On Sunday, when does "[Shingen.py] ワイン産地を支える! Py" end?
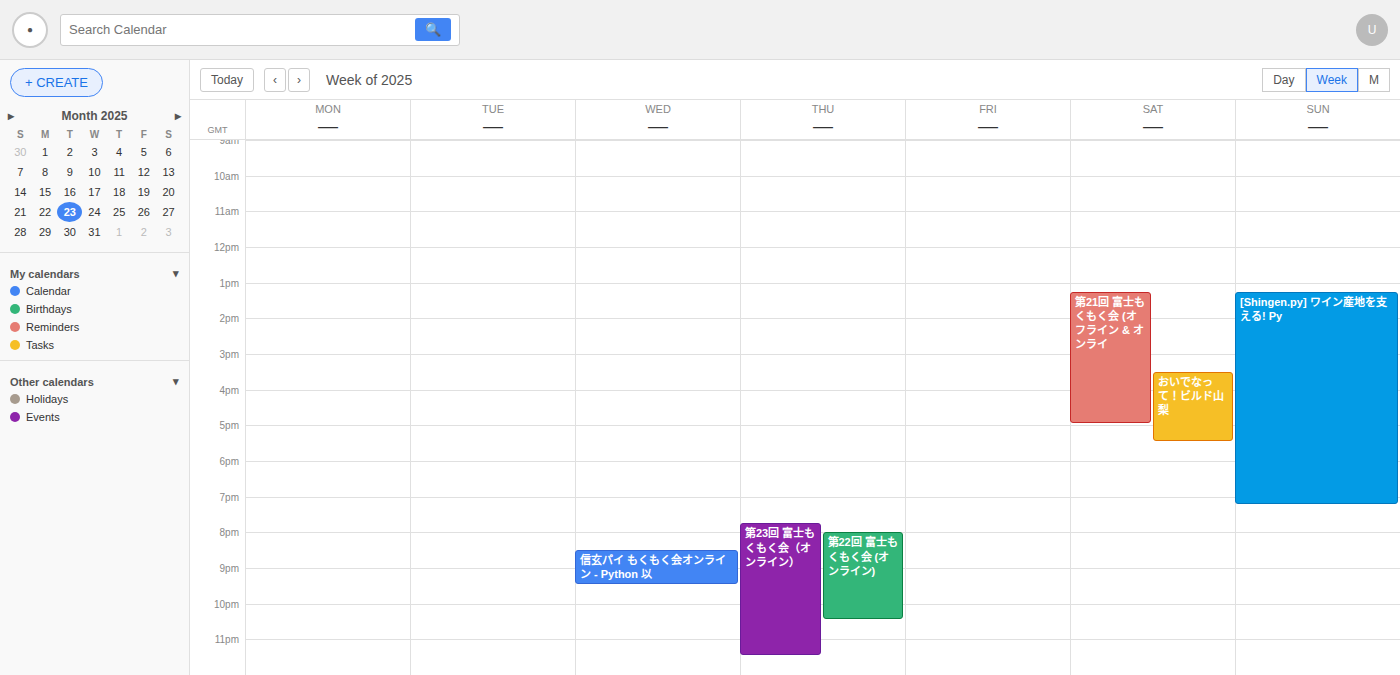
19:15